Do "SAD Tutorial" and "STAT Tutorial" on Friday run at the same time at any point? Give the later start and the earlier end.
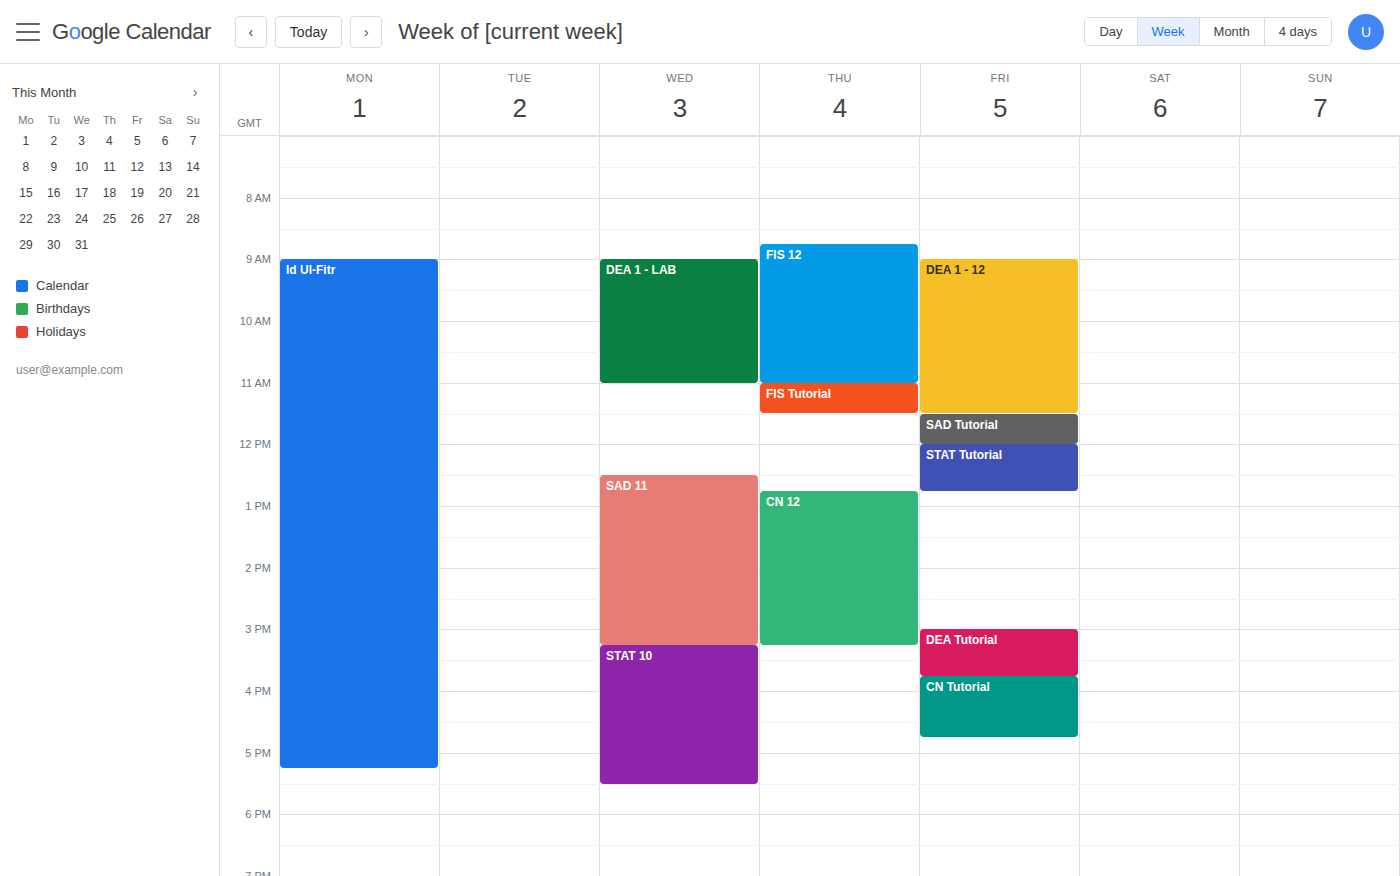
"SAD Tutorial" ends at 12:00 PM, exactly when "STAT Tutorial" starts -- they touch but do not overlap.